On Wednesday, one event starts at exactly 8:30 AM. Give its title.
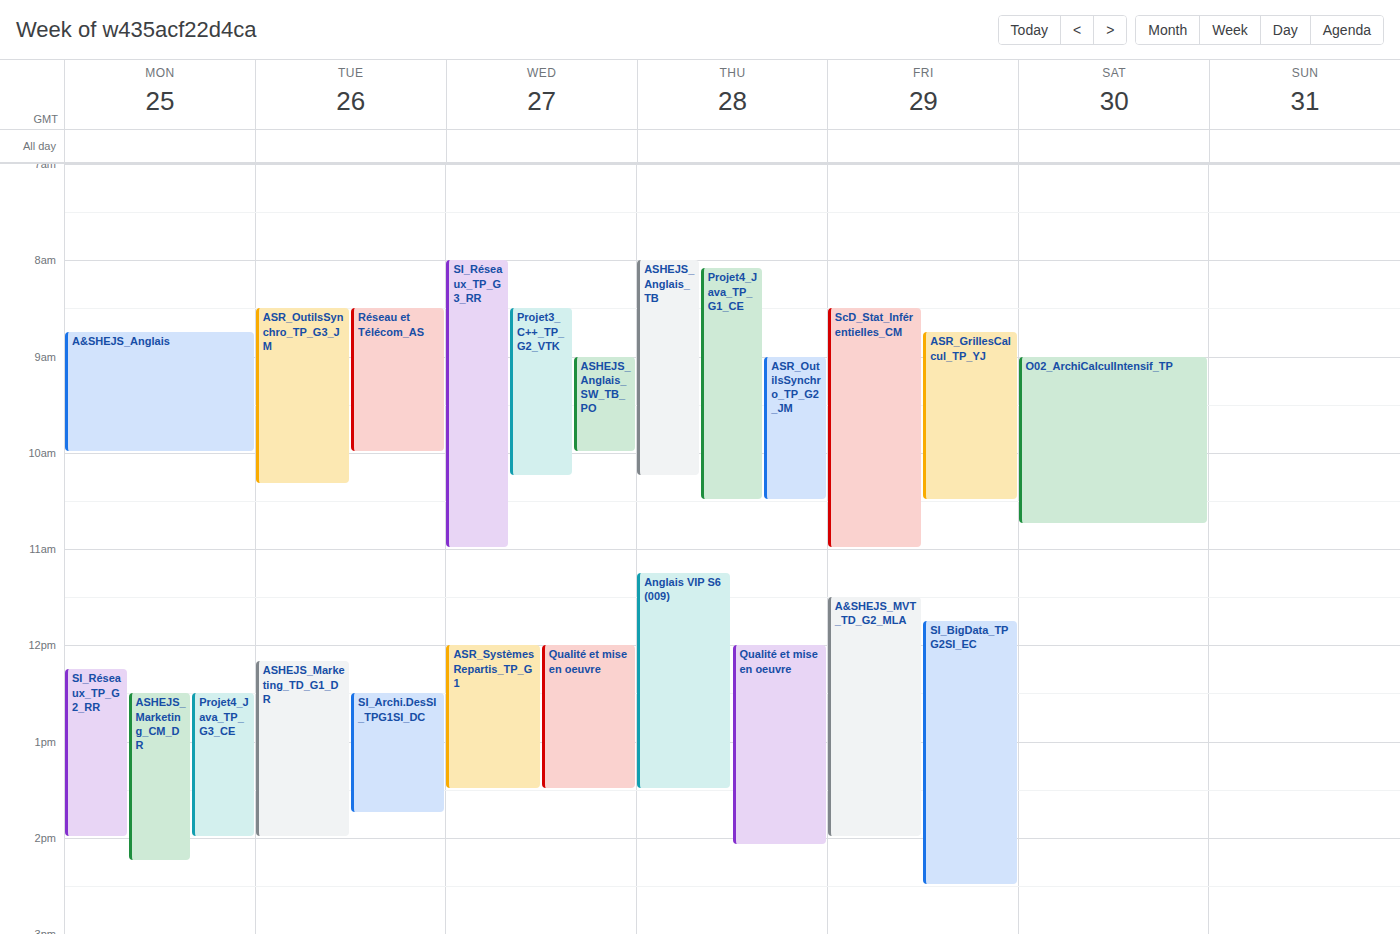
"Projet3_C++_TP_G2_VTK"